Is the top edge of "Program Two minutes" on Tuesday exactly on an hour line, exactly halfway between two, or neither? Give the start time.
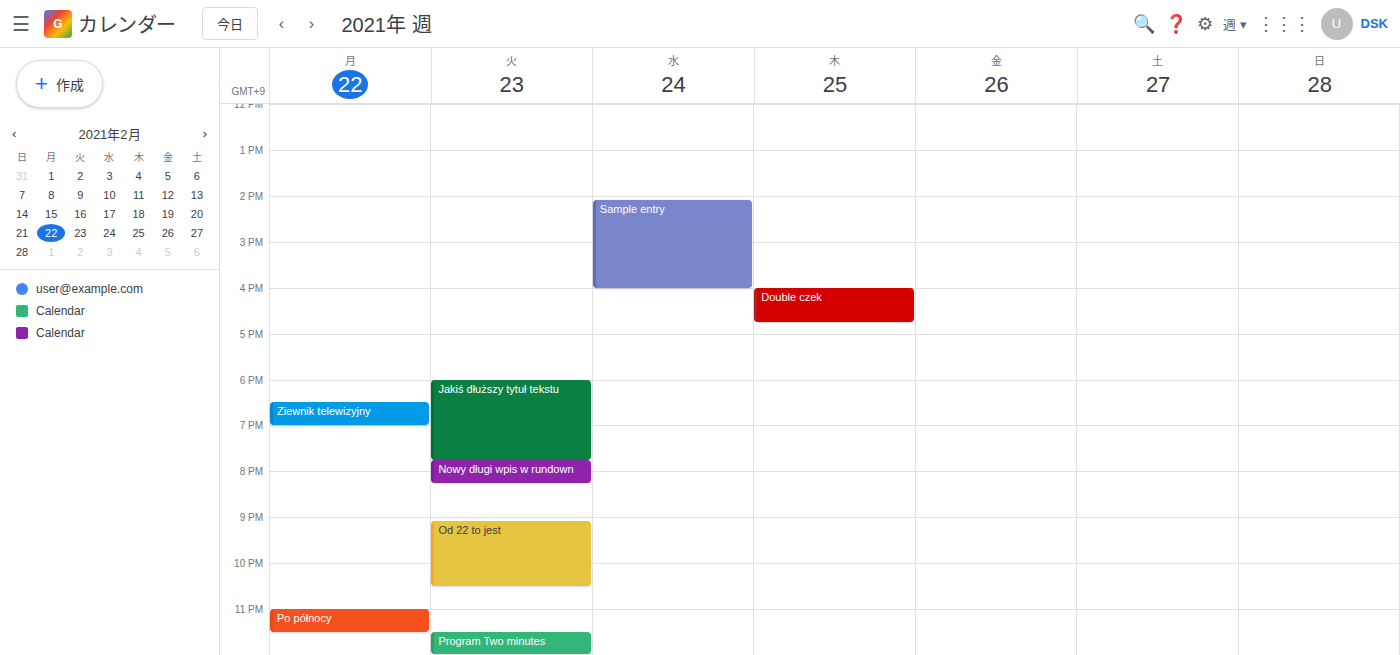
11:30 PM -- halfway between the 11 PM and 12 AM lines.